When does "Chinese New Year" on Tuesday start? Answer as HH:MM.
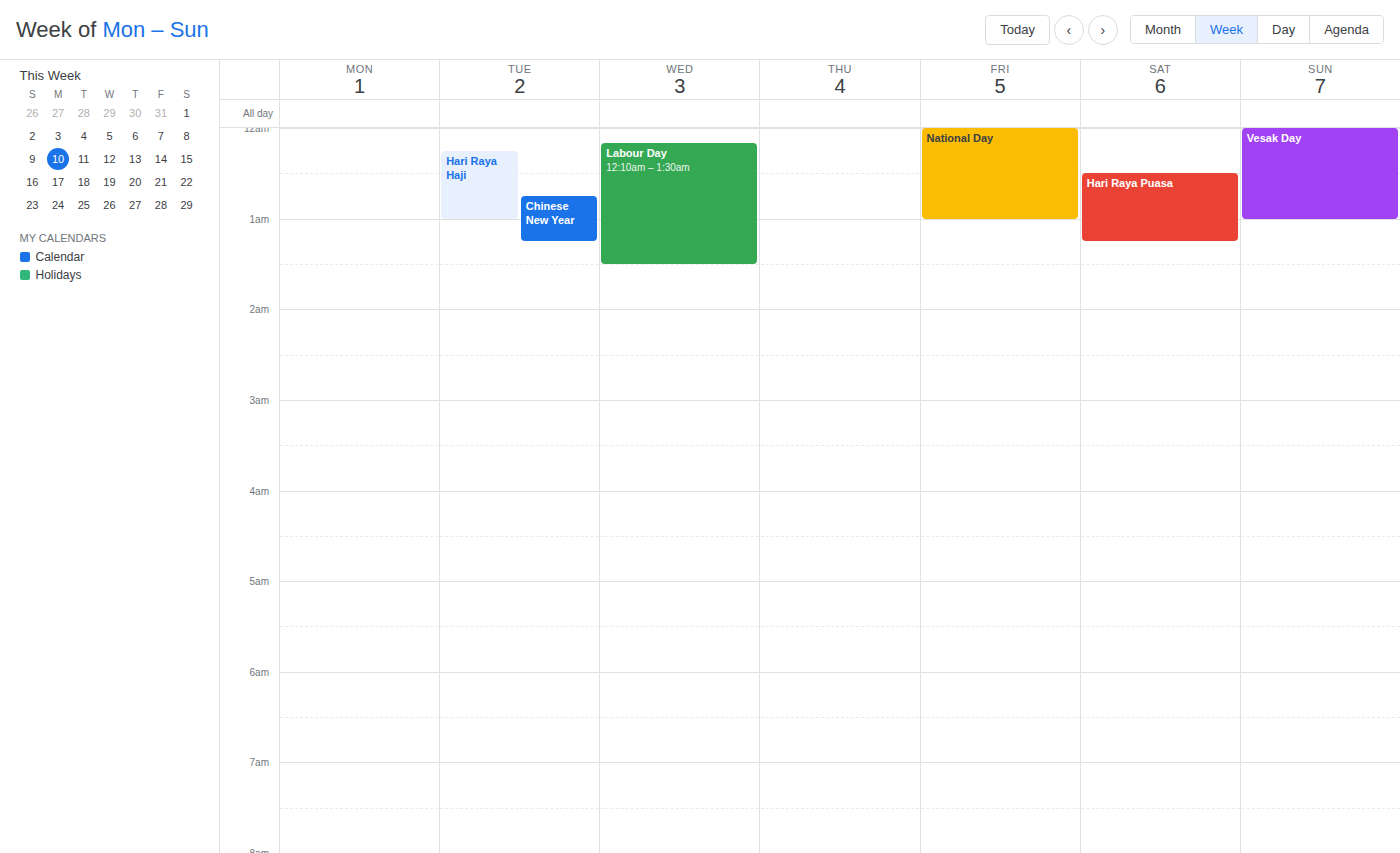
00:45